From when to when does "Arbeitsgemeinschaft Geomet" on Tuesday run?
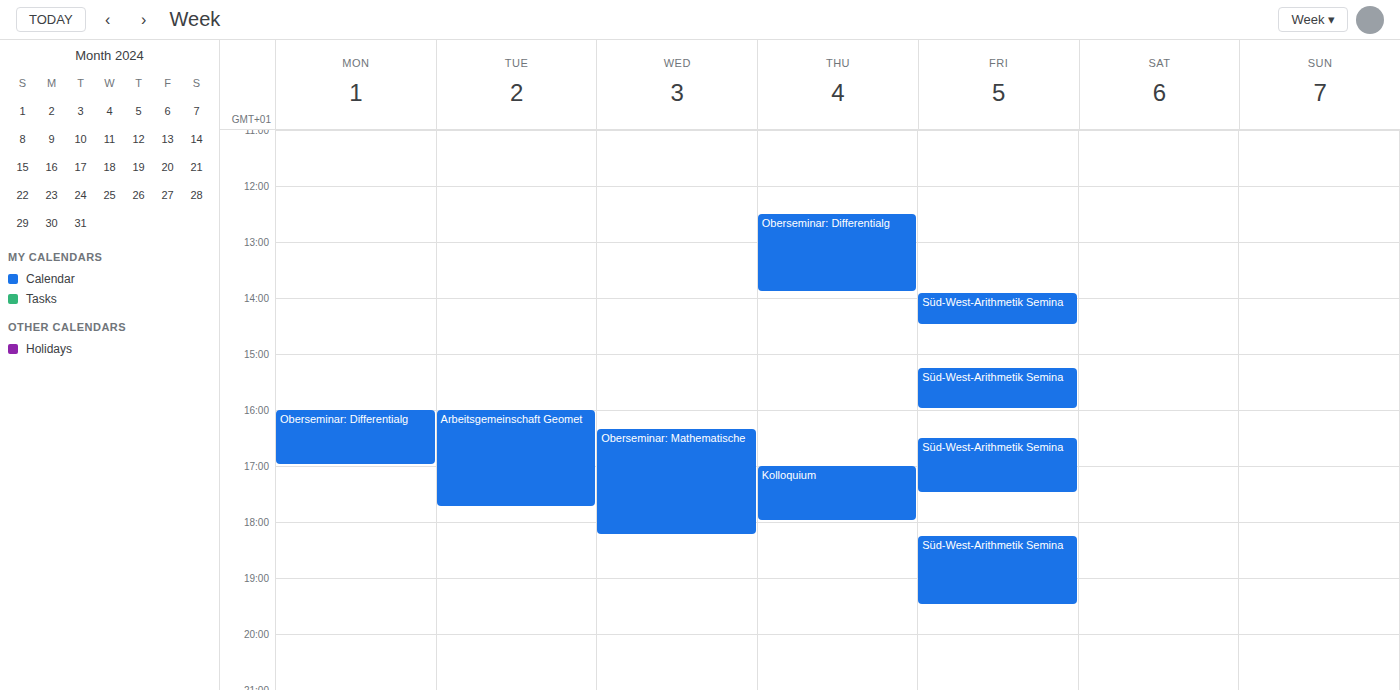
4:00 PM to 5:45 PM